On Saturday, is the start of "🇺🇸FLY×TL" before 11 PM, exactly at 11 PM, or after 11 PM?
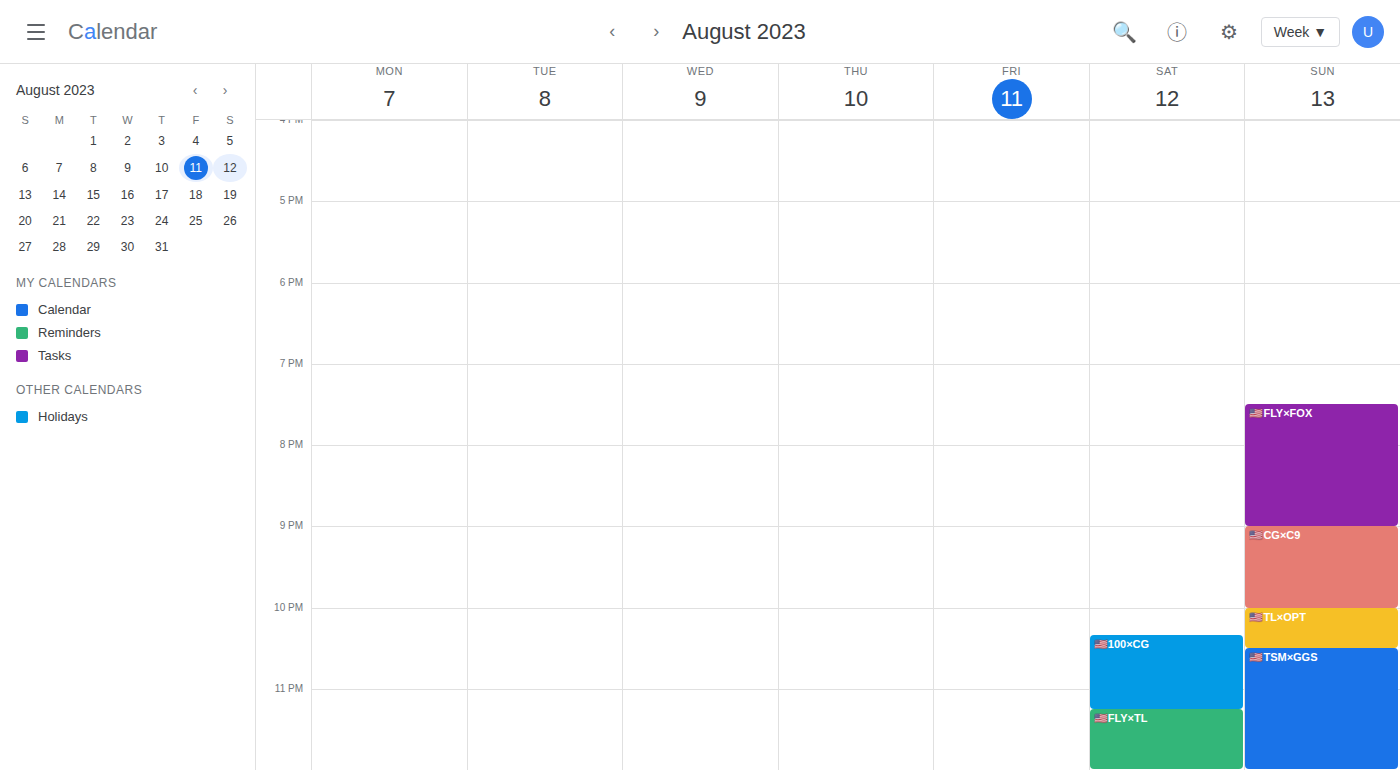
11:15 PM -- after 11 PM, 15 minutes below the 11 PM line.